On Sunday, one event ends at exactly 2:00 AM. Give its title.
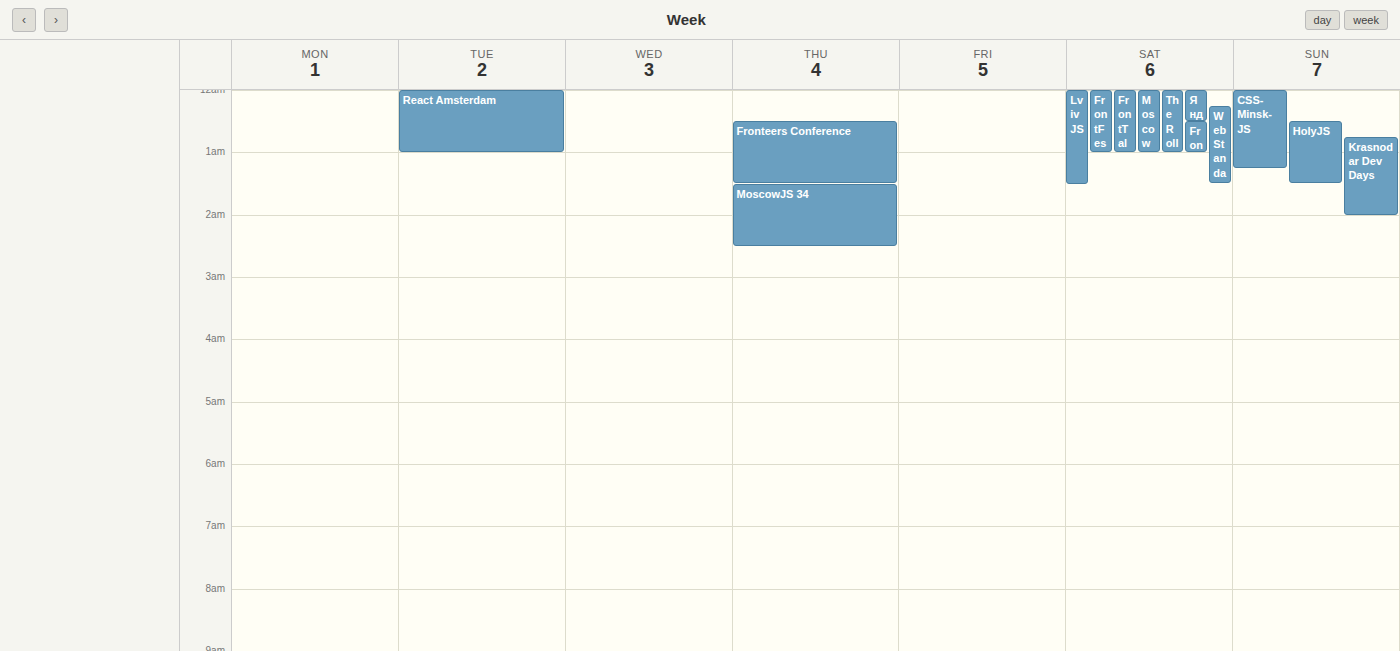
"Krasnodar Dev Days"